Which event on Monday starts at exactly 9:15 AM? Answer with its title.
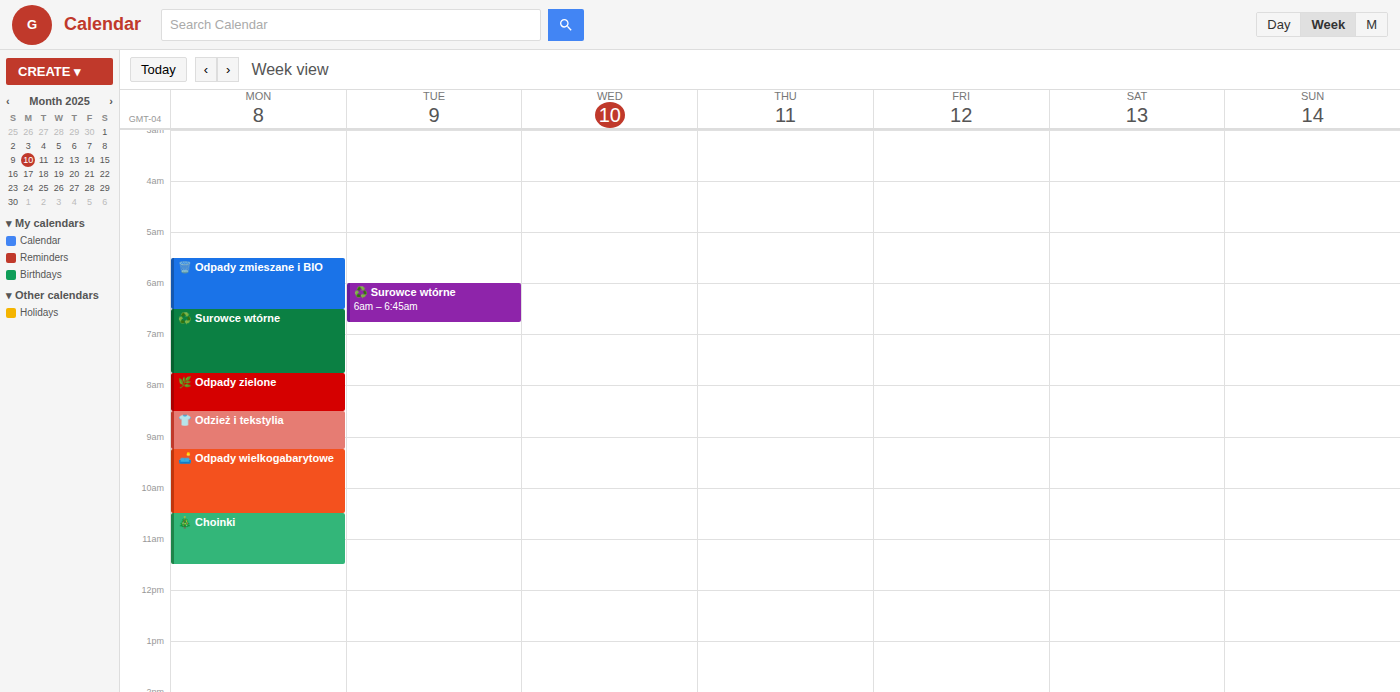
"🛋️ Odpady wielkogabarytowe"